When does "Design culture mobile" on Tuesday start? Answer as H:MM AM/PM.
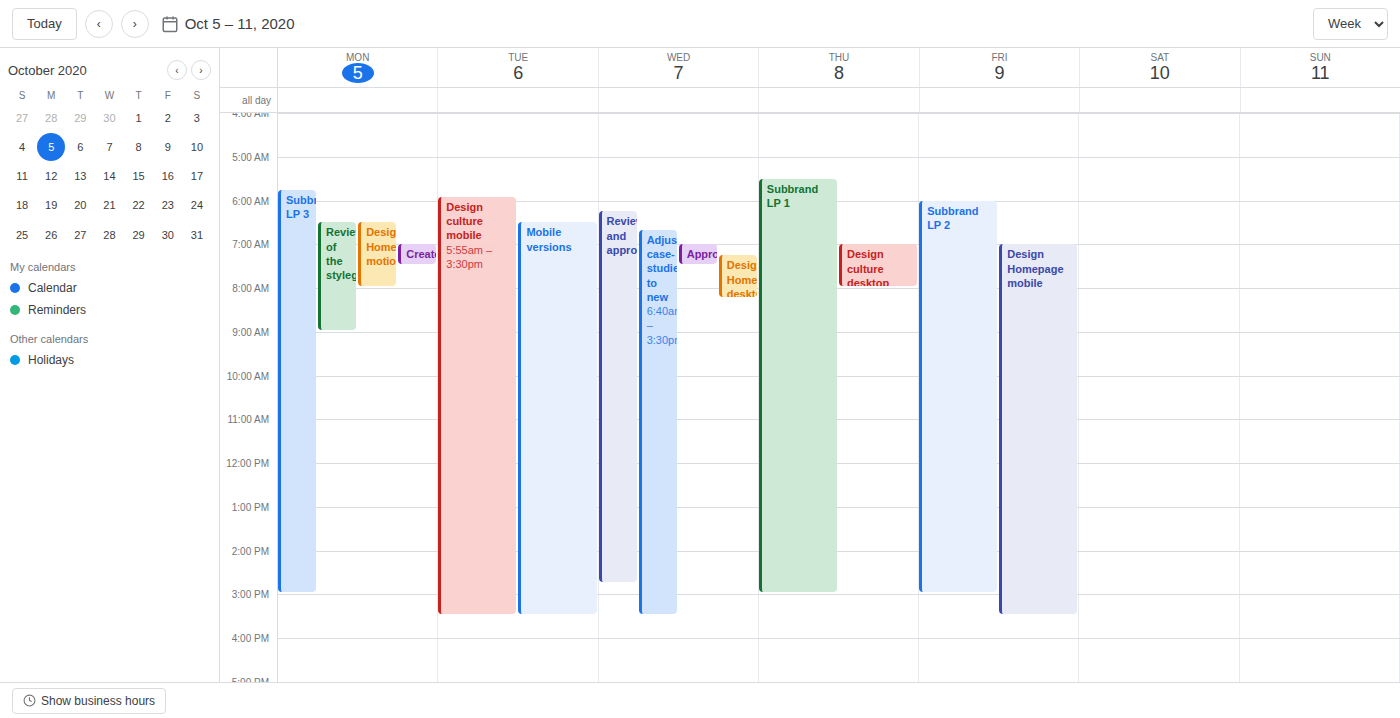
5:55 AM